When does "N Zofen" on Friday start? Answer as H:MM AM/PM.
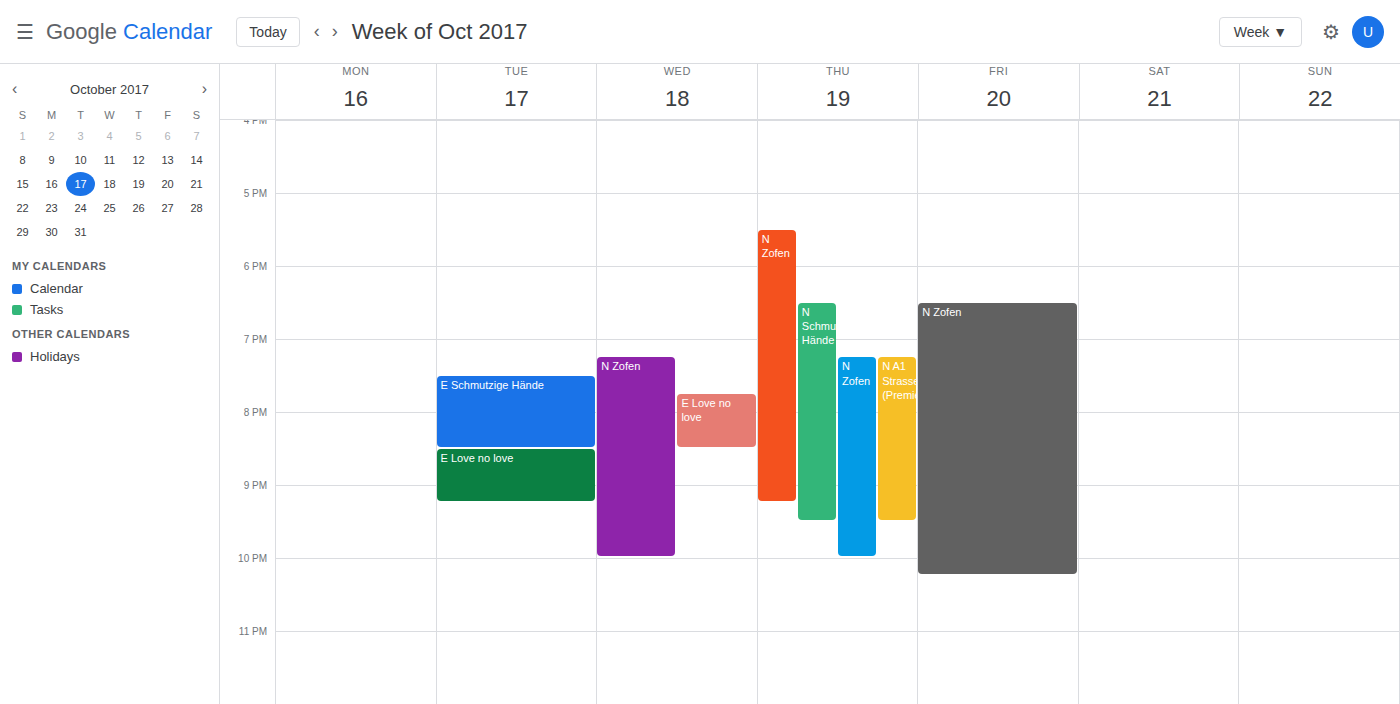
6:30 PM